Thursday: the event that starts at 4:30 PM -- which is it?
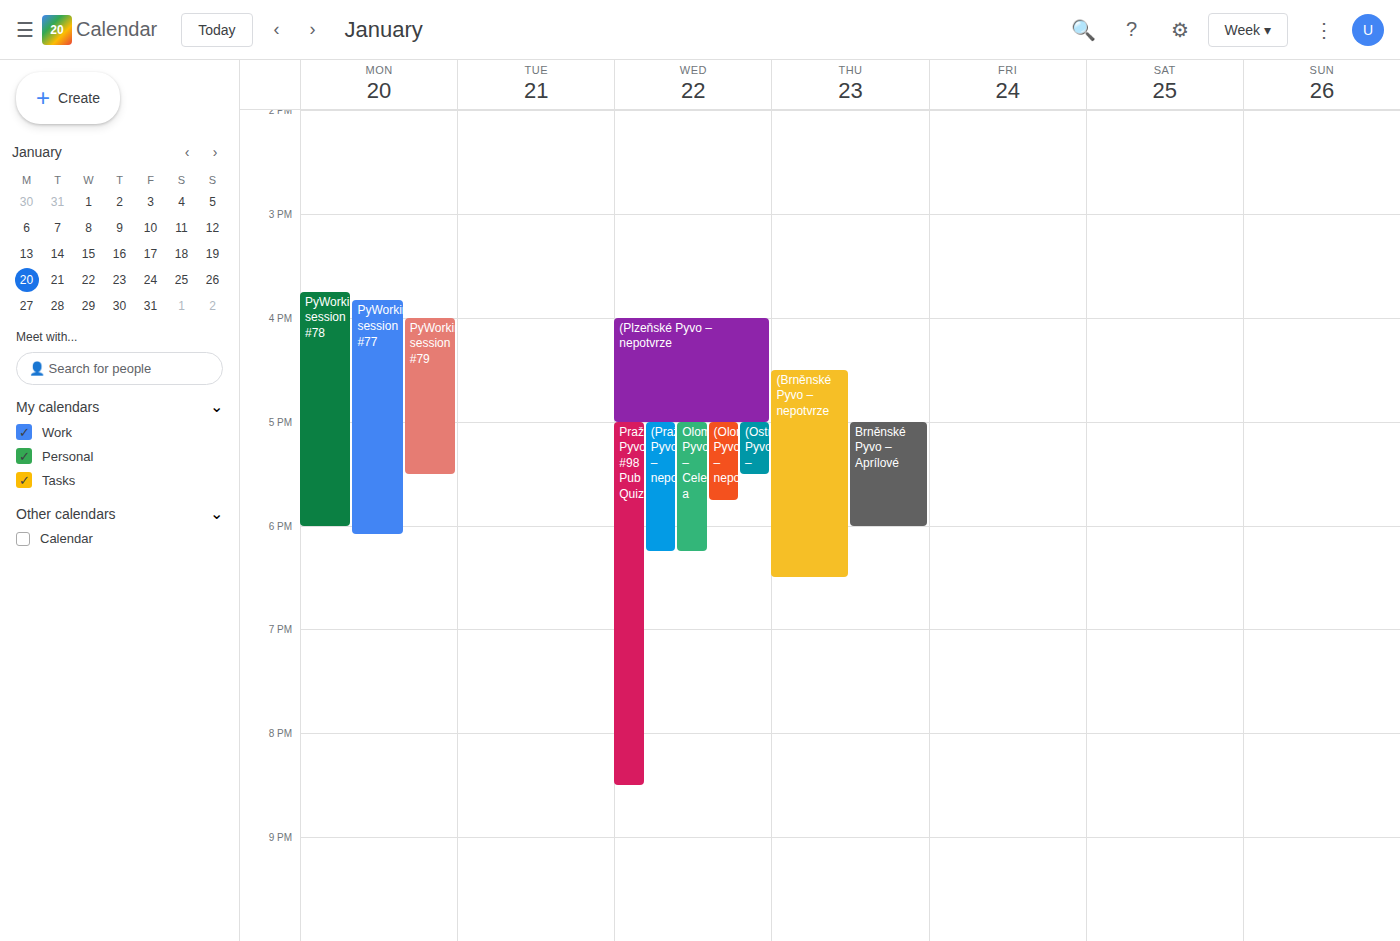
"(Brněnské Pyvo – nepotvrze"